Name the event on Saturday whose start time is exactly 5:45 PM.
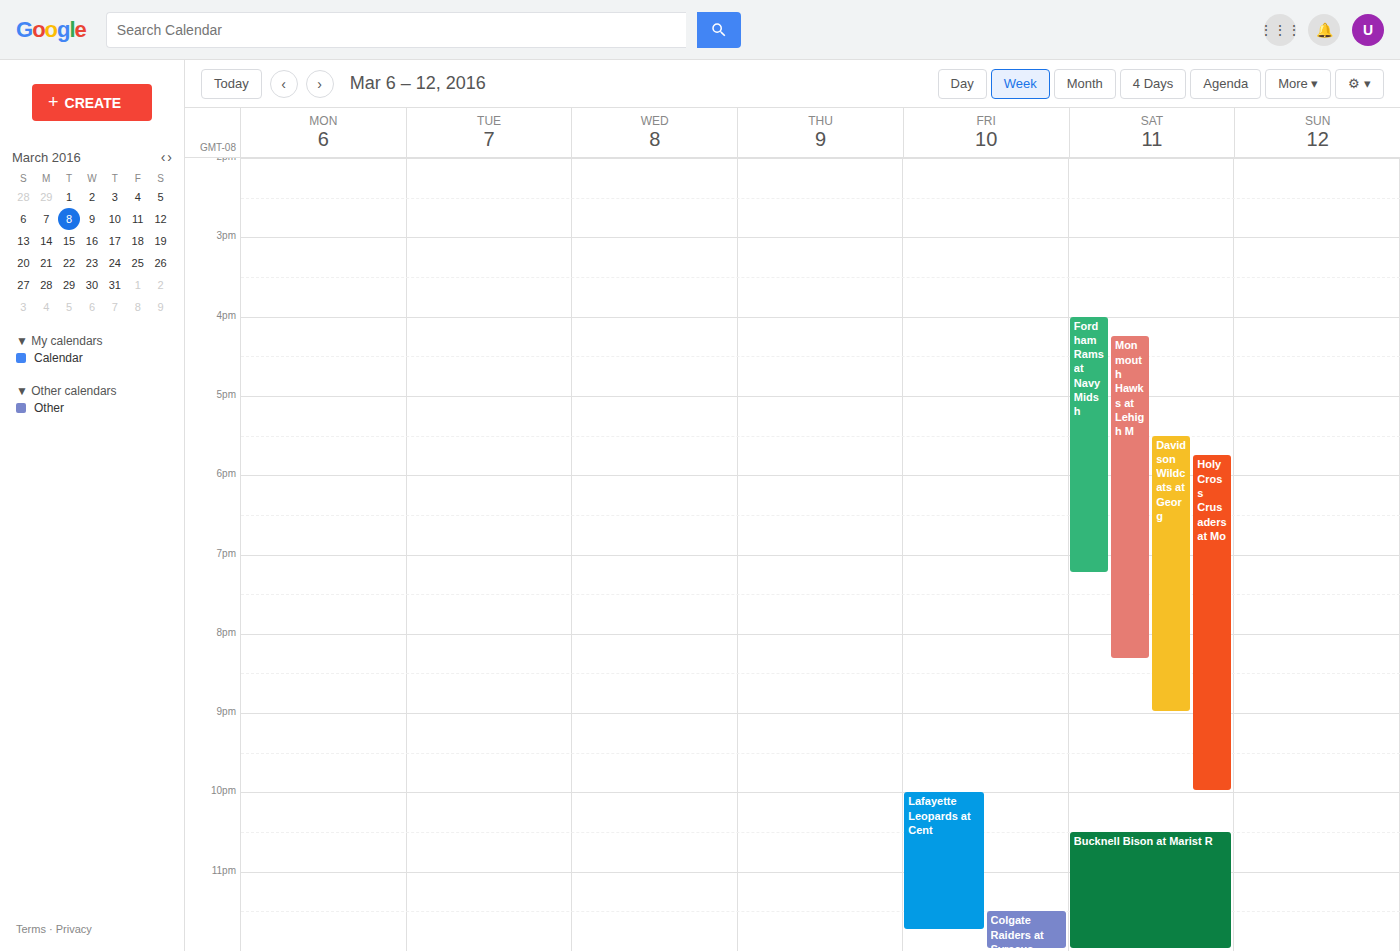
"Holy Cross Crusaders at Mo"